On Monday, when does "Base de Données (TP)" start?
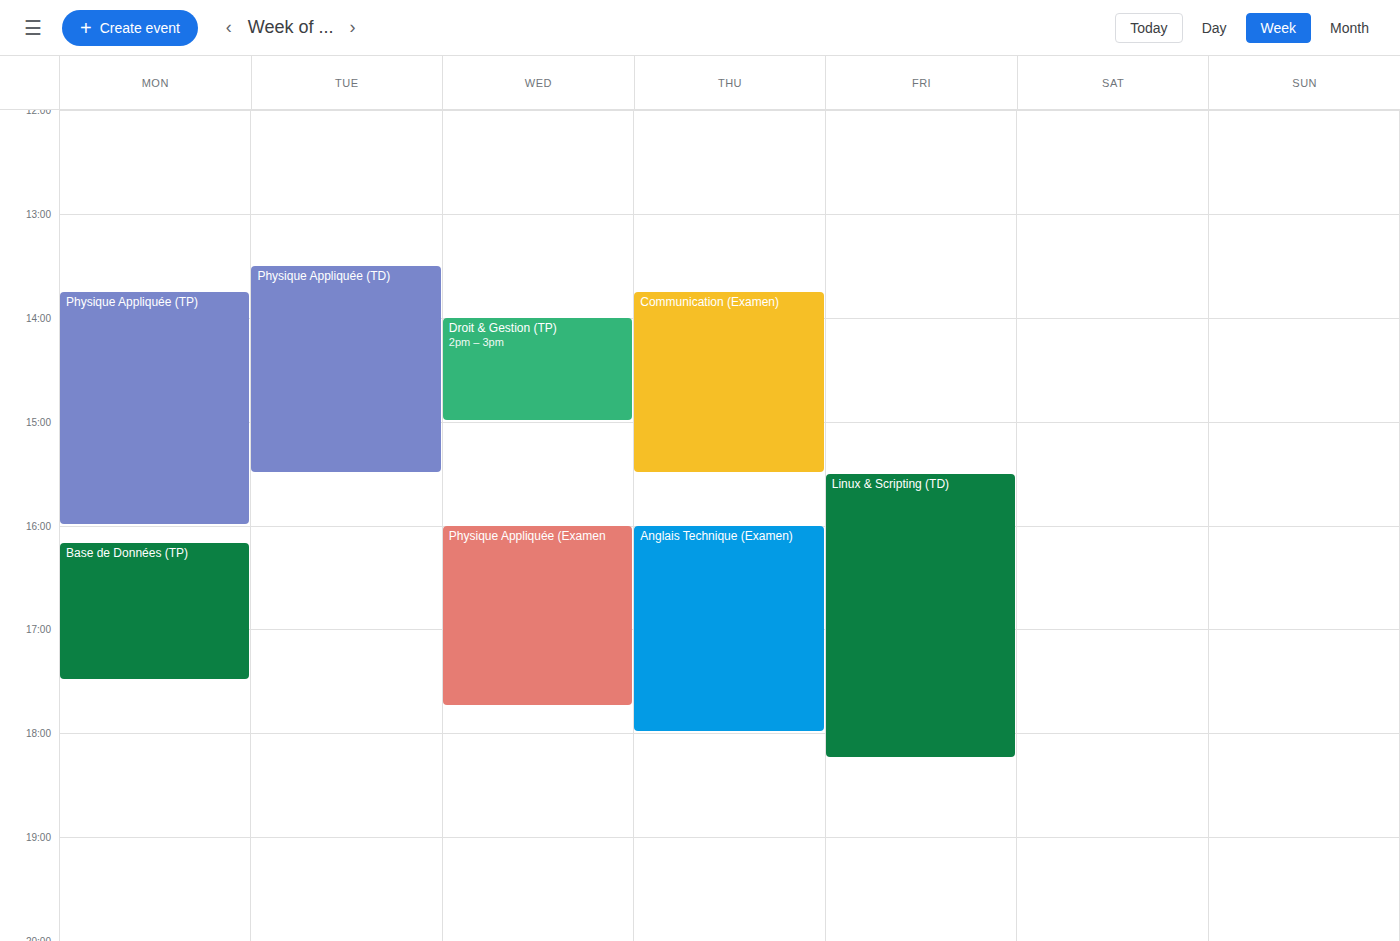
4:10 PM